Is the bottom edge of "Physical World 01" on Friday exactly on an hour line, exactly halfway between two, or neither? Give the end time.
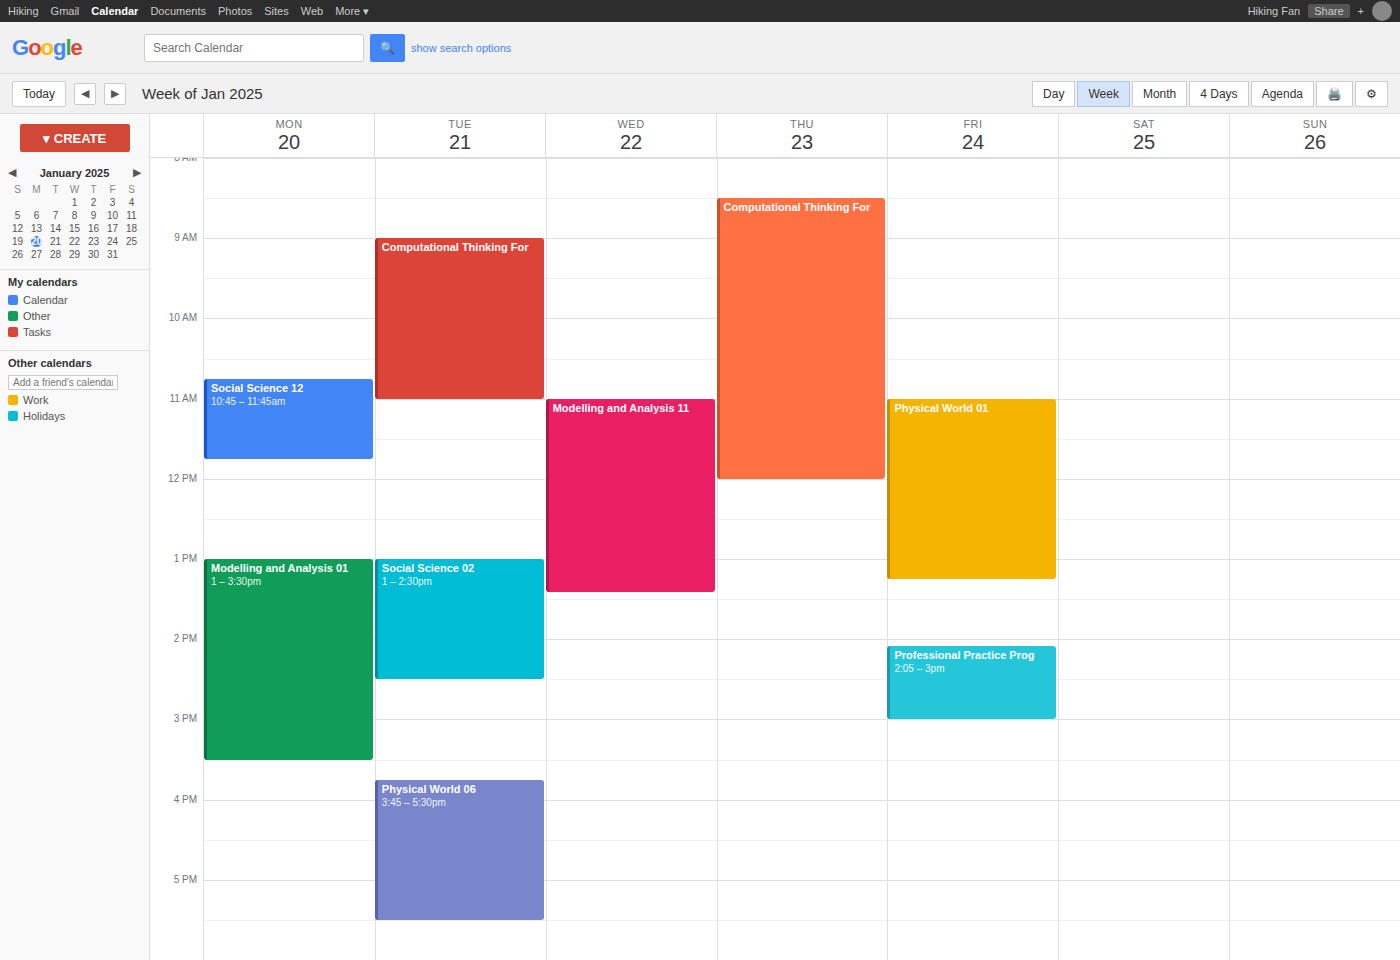
1:15 PM -- neither: a quarter of the way from the 1 PM line to the 2 PM line.